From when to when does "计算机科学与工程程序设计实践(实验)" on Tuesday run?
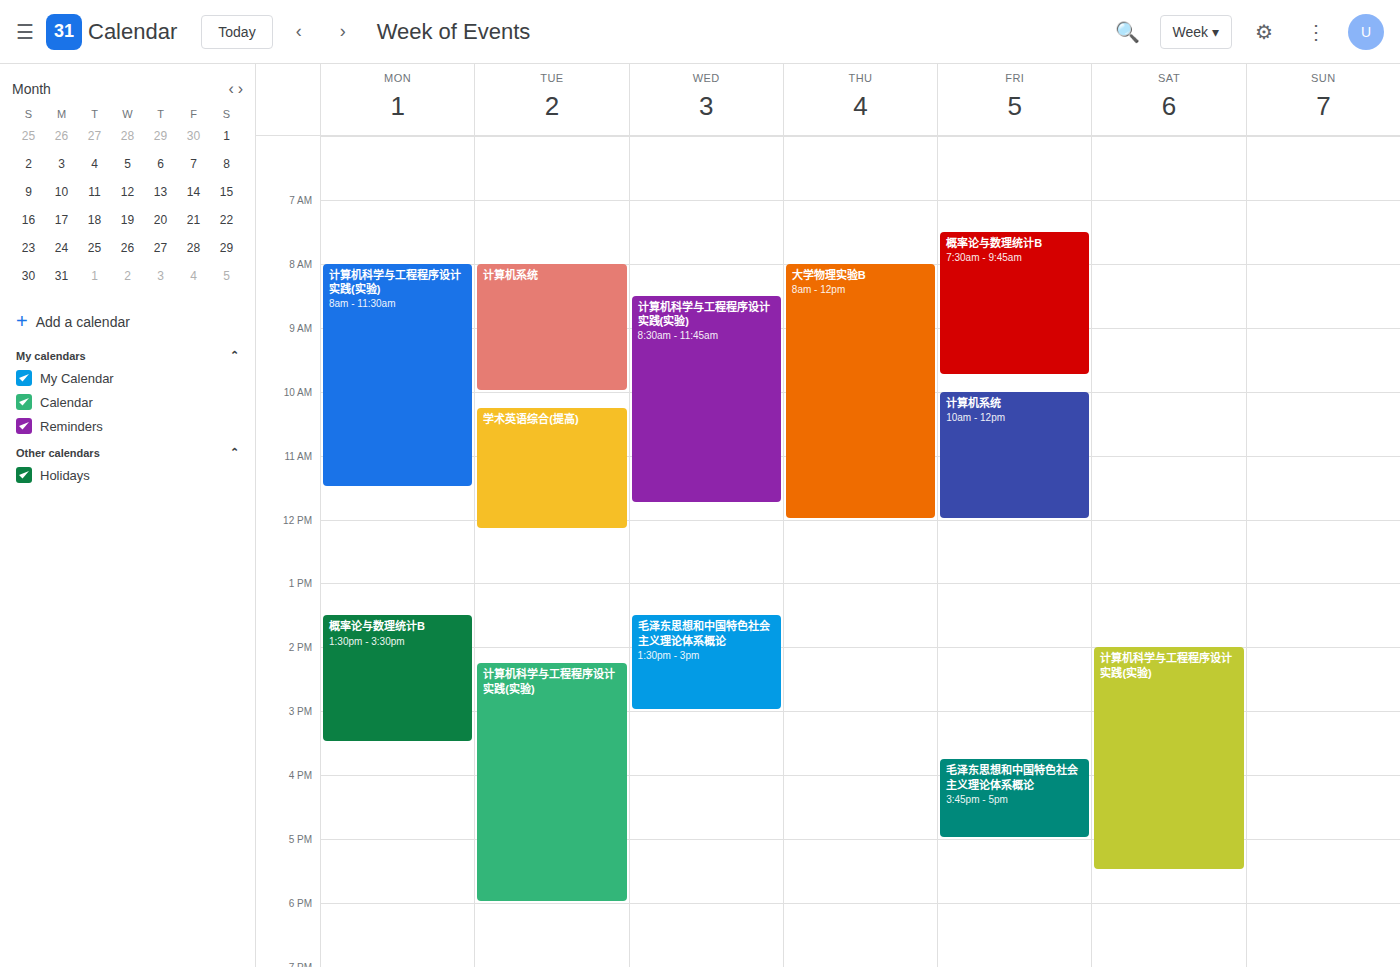
2:15 PM to 6:00 PM